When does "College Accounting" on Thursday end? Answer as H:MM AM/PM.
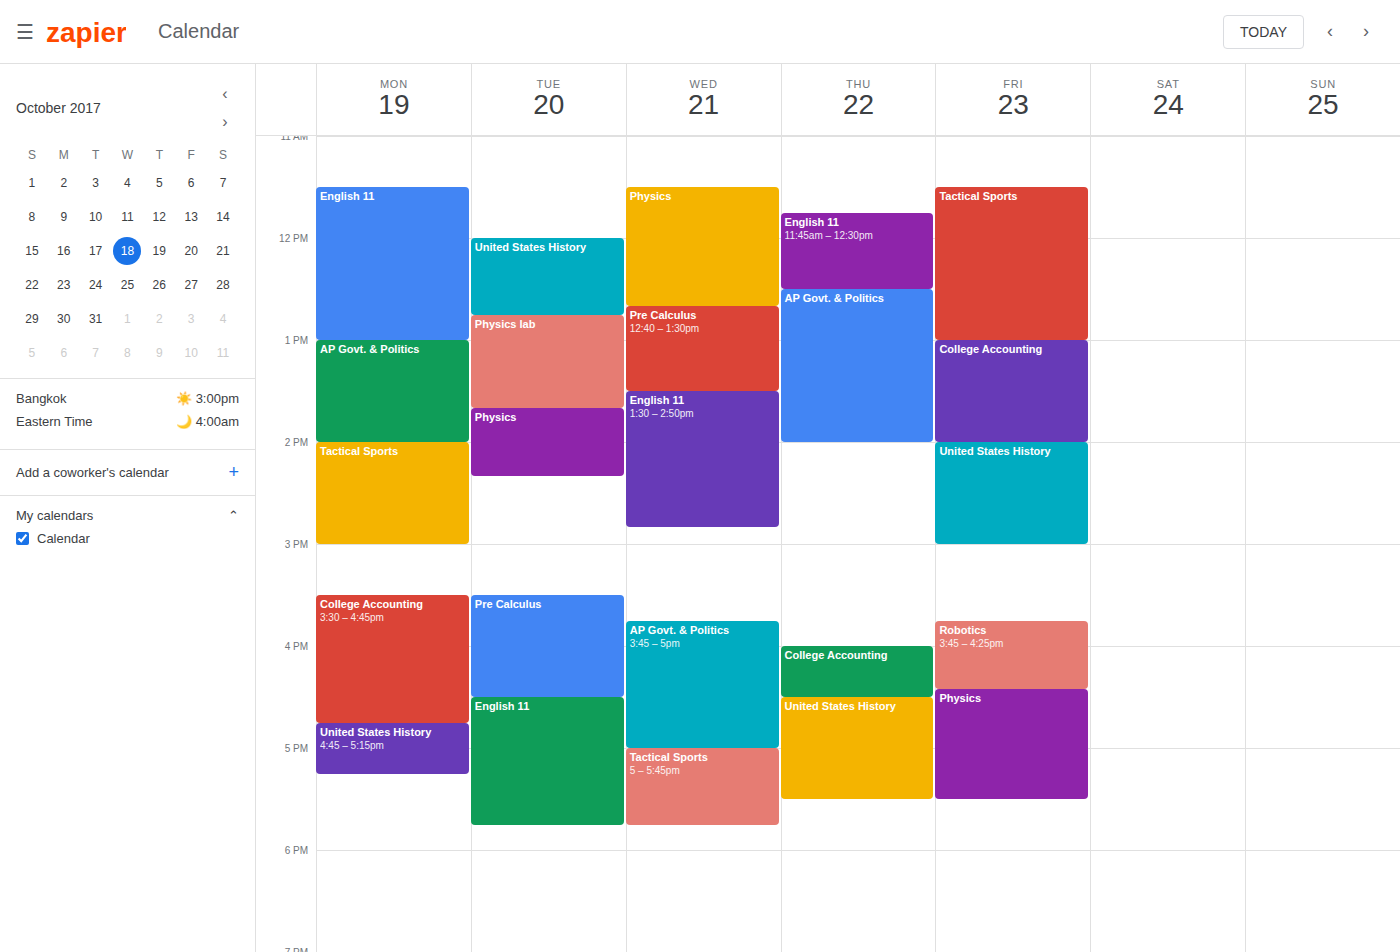
4:30 PM